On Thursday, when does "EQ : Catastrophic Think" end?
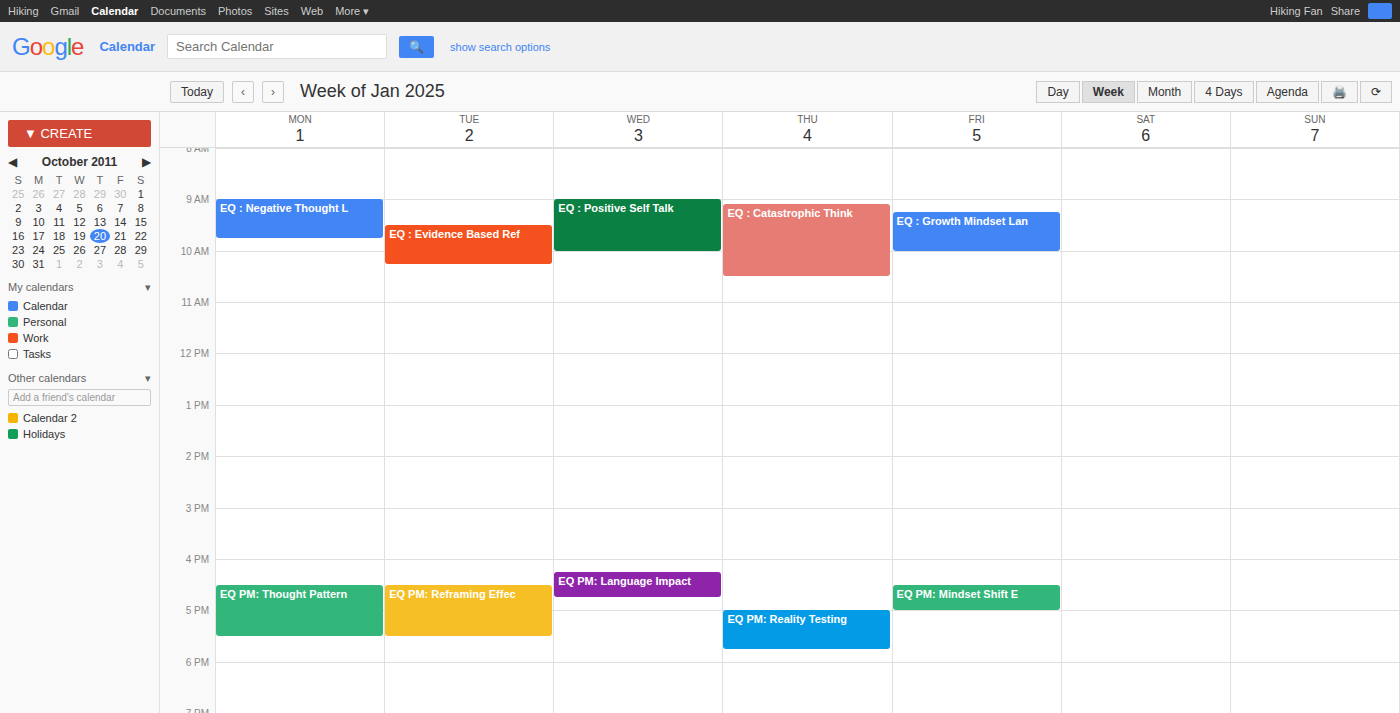
10:30 AM